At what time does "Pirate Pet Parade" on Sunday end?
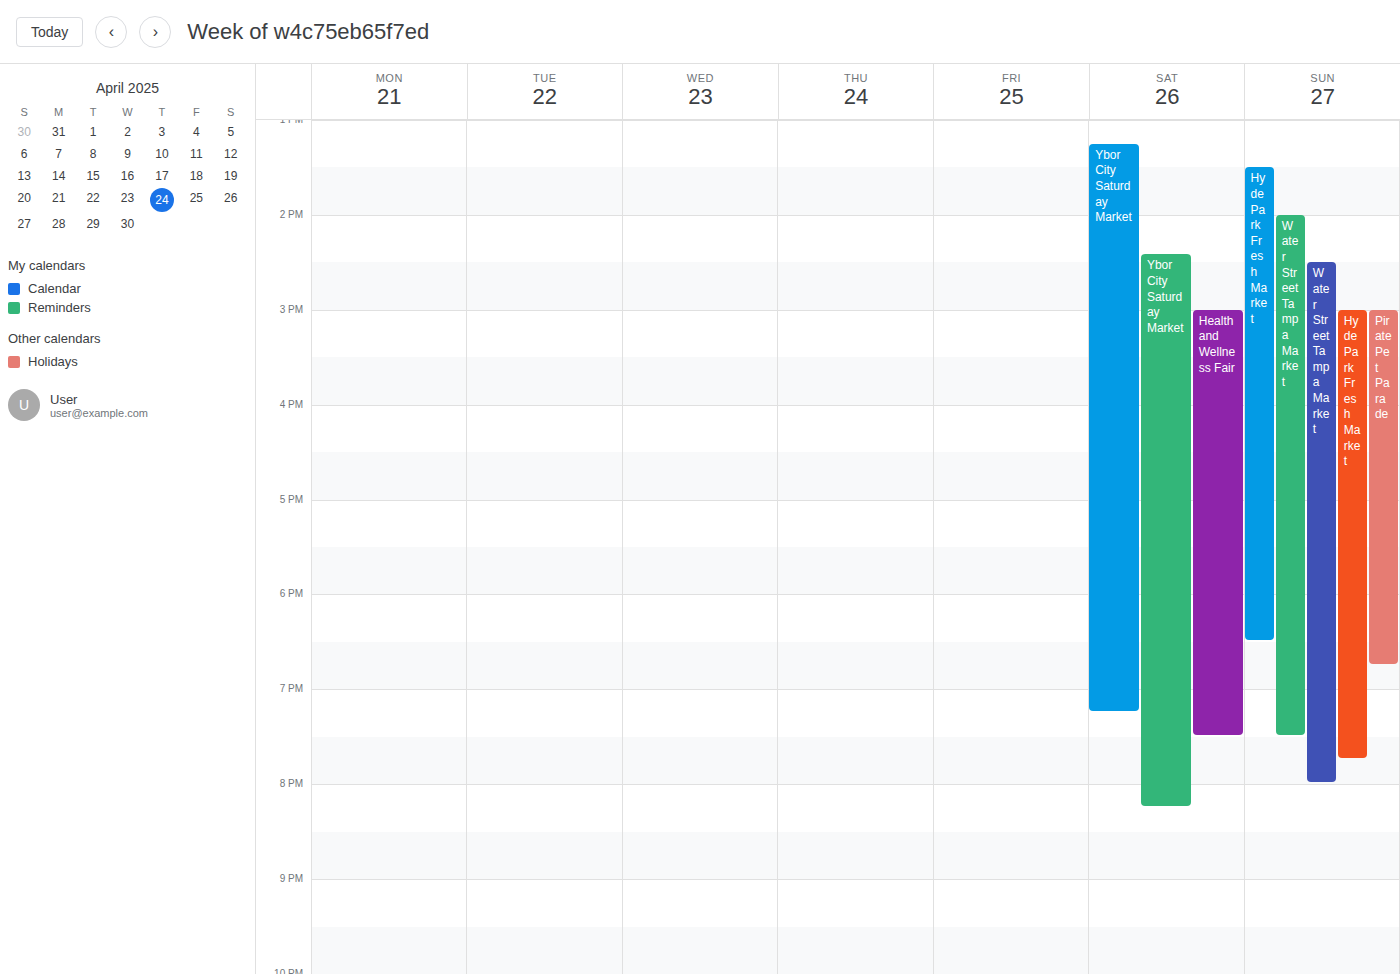
6:45 PM